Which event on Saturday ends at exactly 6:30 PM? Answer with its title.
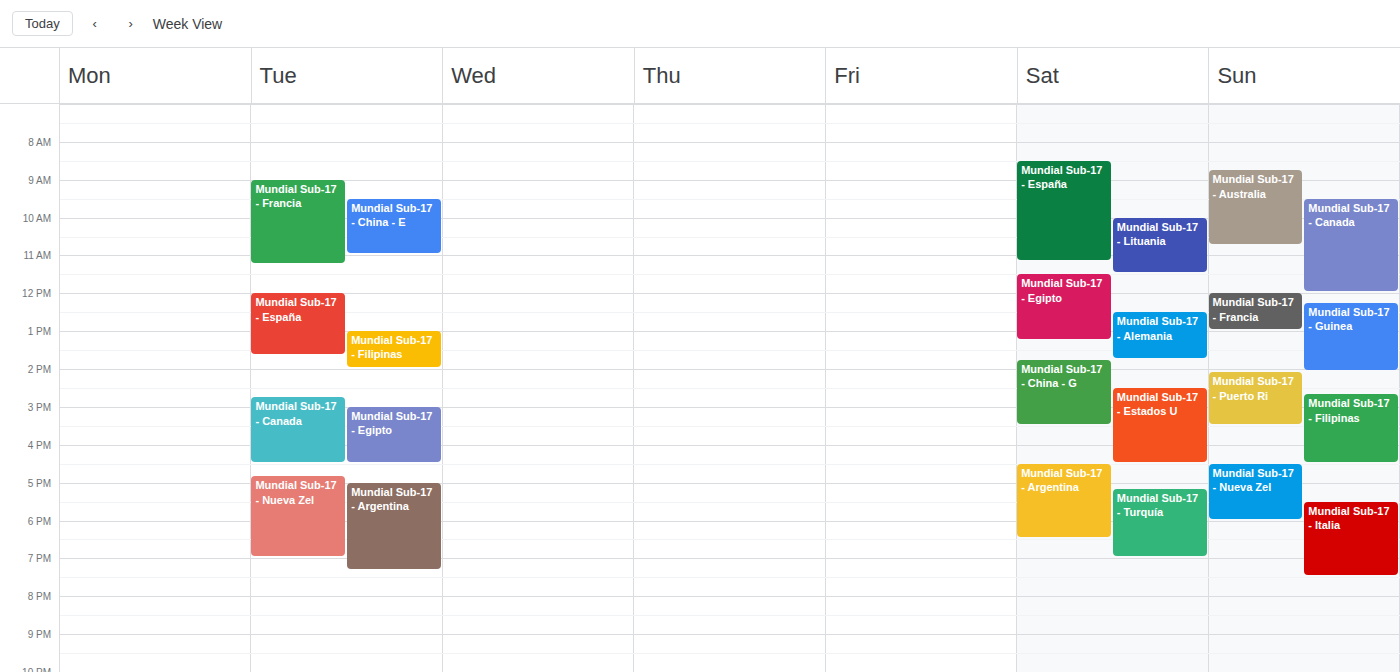
"Mundial Sub-17 - Argentina"